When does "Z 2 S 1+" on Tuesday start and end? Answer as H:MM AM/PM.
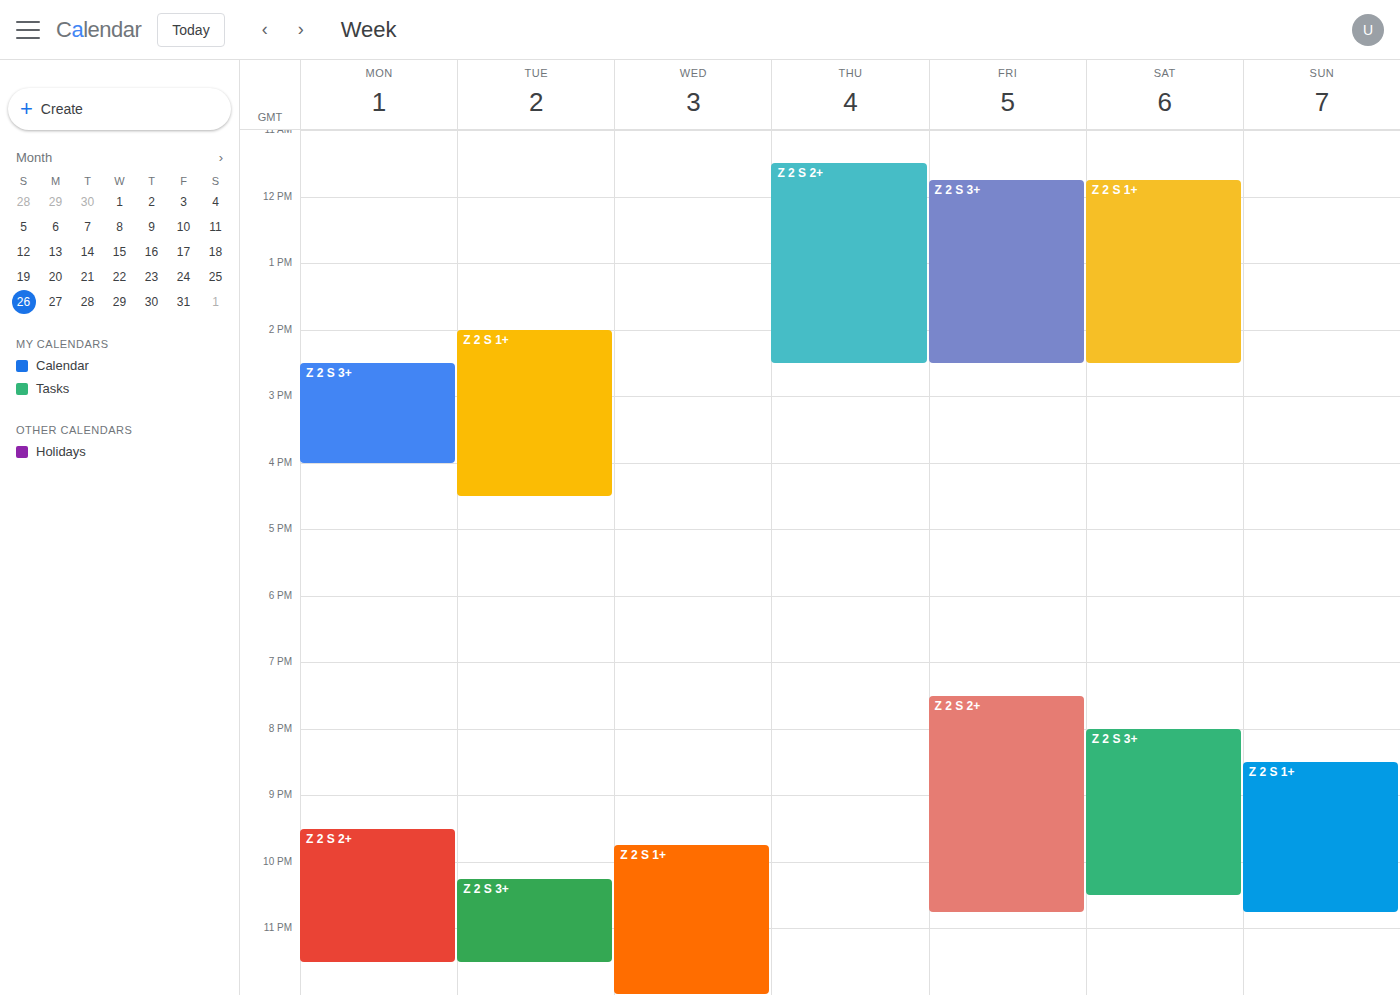
2:00 PM to 4:30 PM